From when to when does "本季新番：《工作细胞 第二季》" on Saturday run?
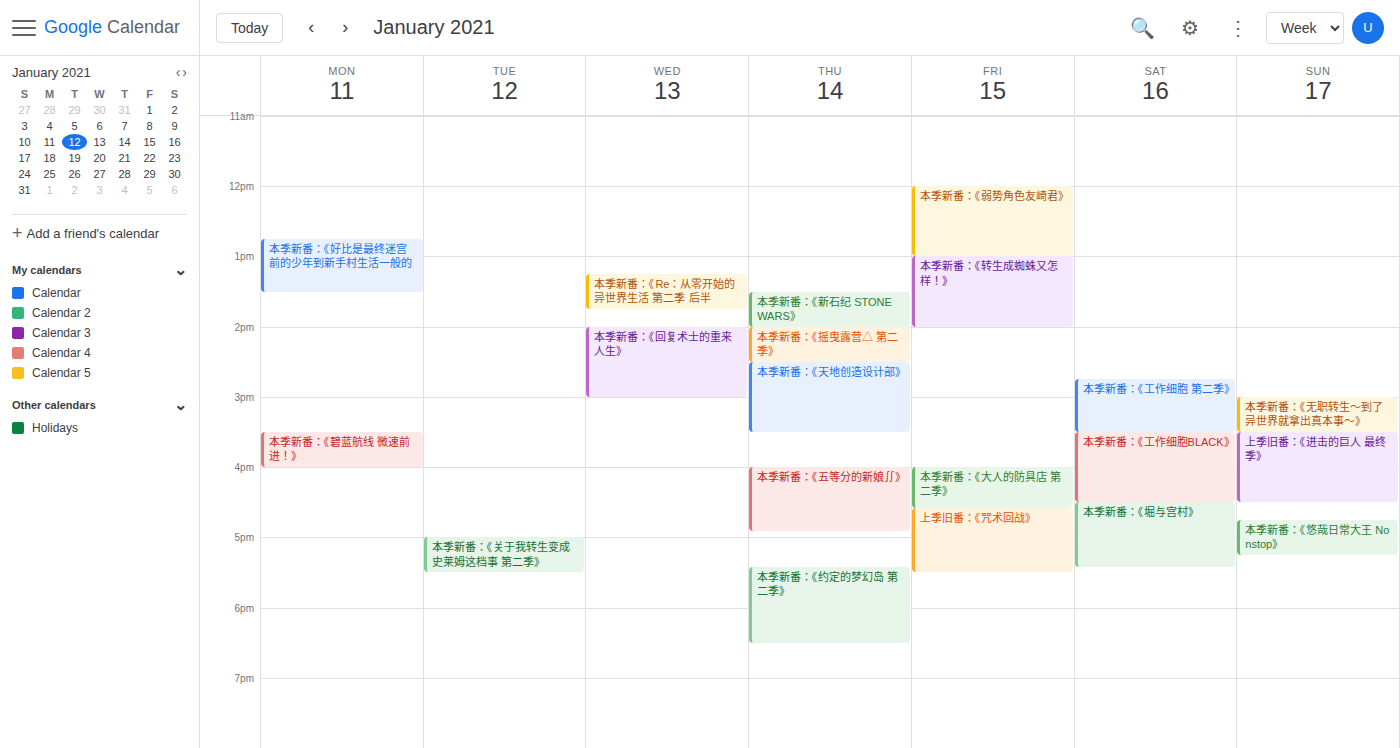
2:45 PM to 3:30 PM